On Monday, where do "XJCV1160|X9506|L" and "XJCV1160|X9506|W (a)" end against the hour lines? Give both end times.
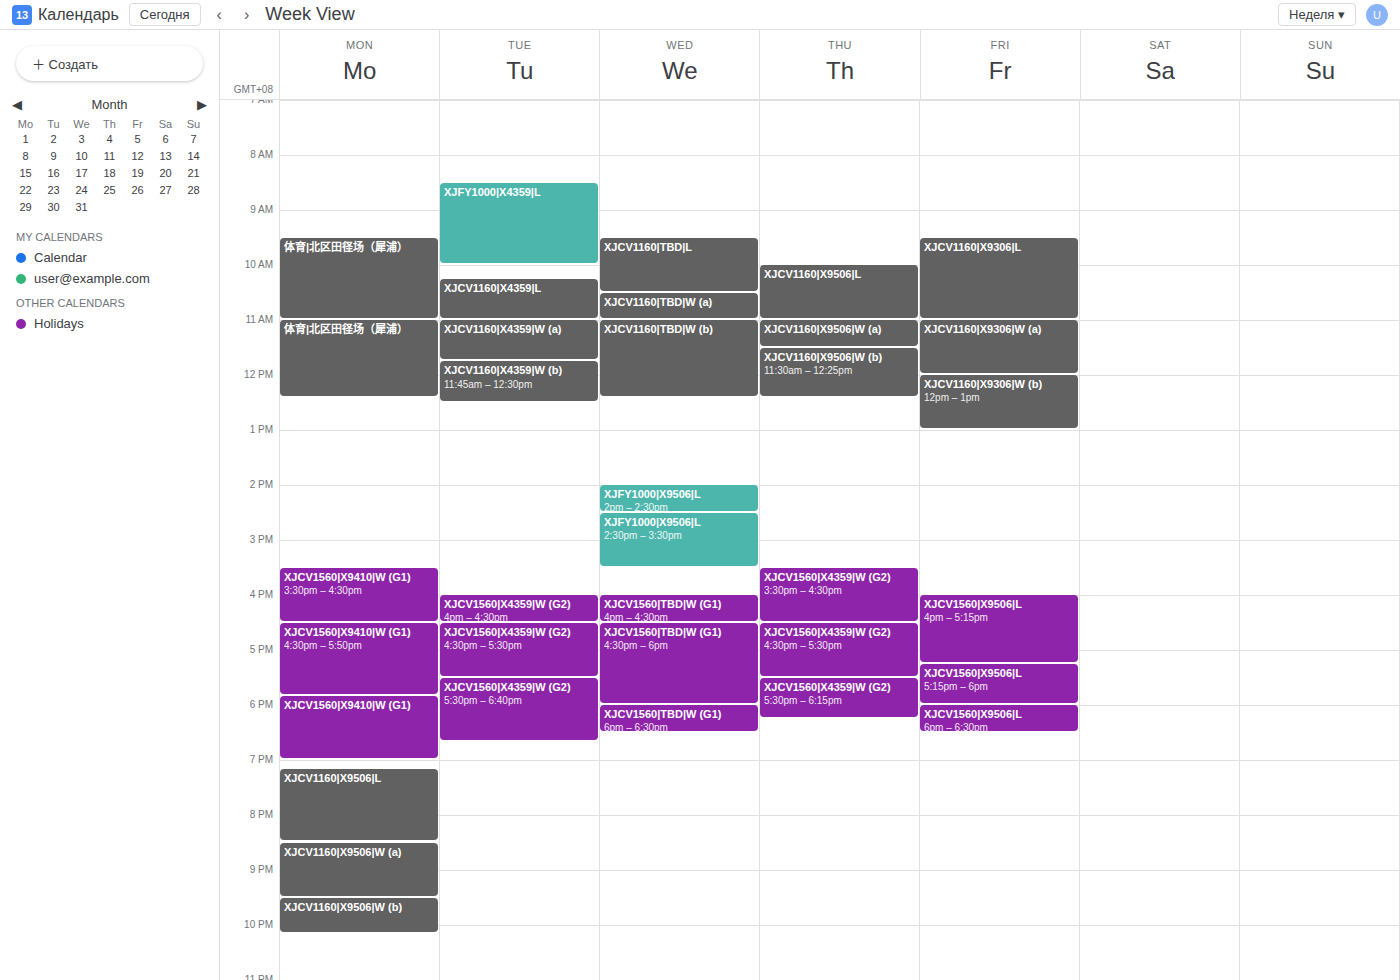
"XJCV1160|X9506|L": 8:30 PM, halfway between the 8 PM and 9 PM lines. "XJCV1160|X9506|W (a)": 9:30 PM, halfway between the 9 PM and 10 PM lines.